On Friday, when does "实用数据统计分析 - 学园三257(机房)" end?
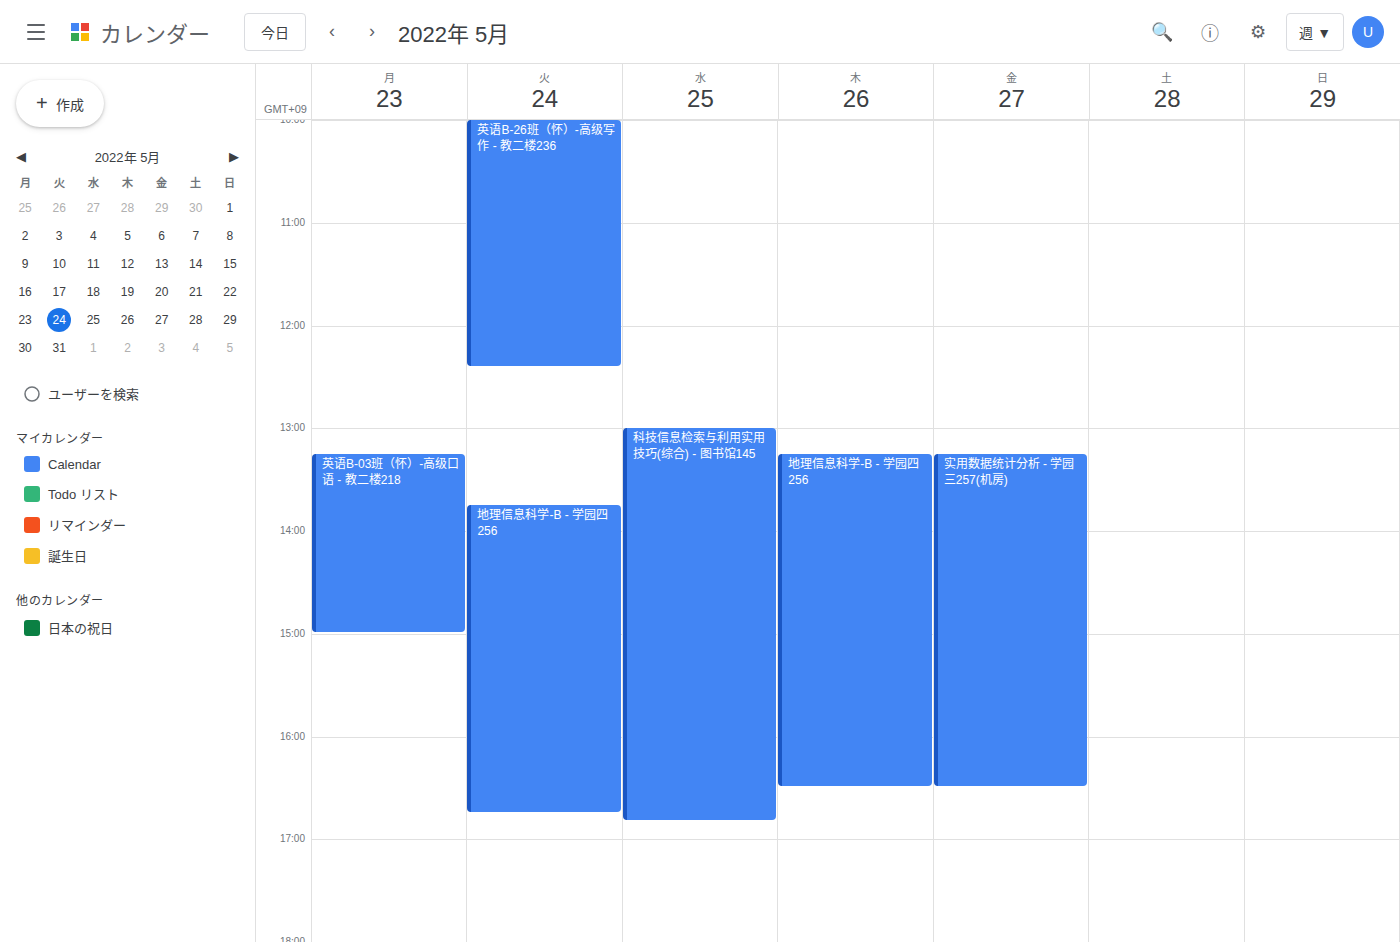
4:30 PM